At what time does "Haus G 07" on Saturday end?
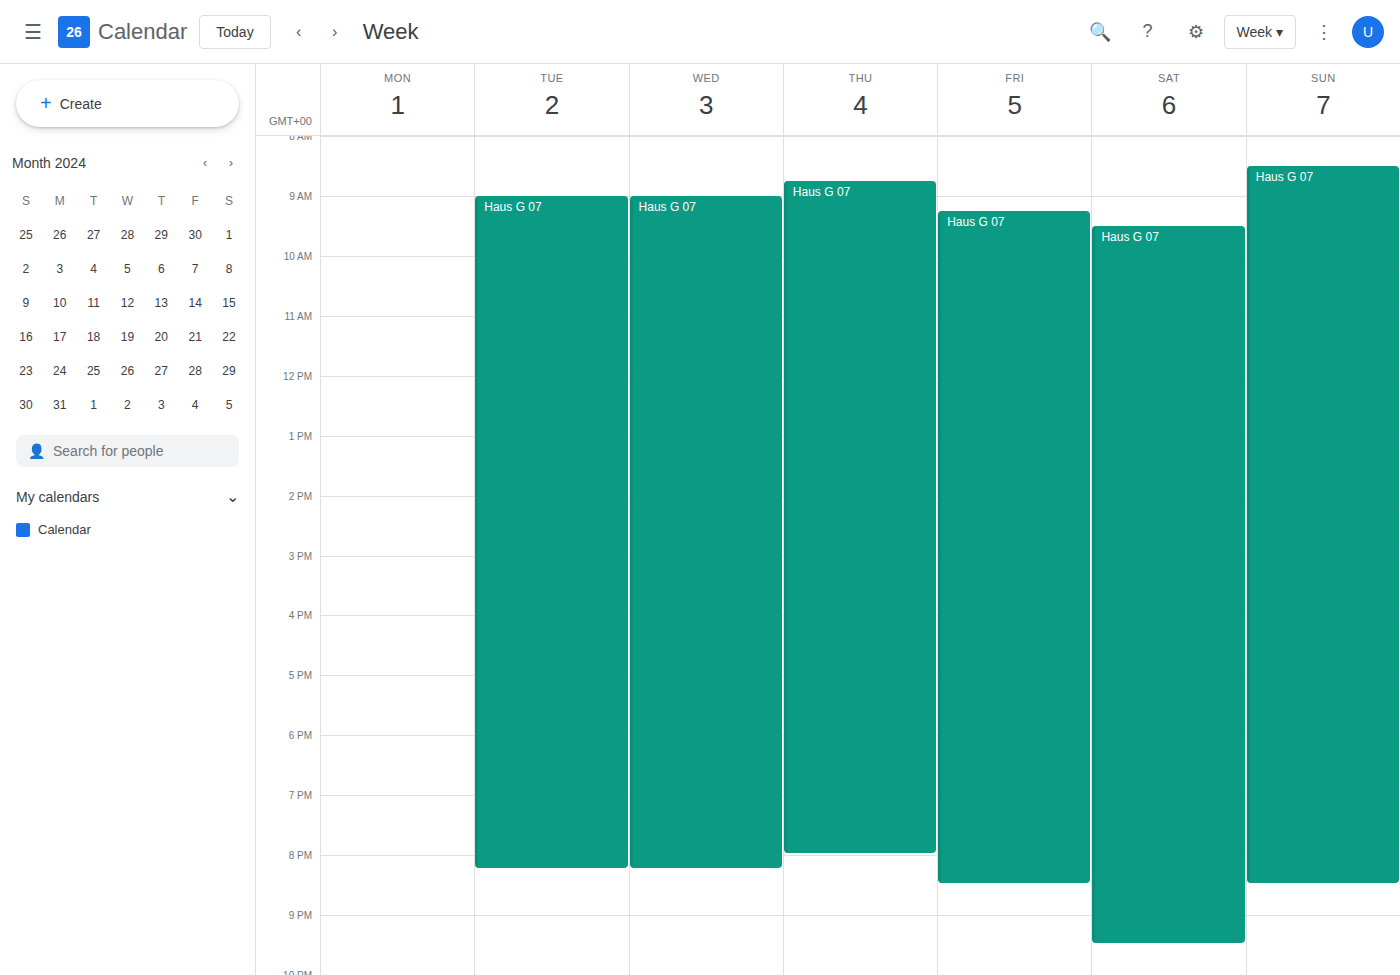
9:30 PM